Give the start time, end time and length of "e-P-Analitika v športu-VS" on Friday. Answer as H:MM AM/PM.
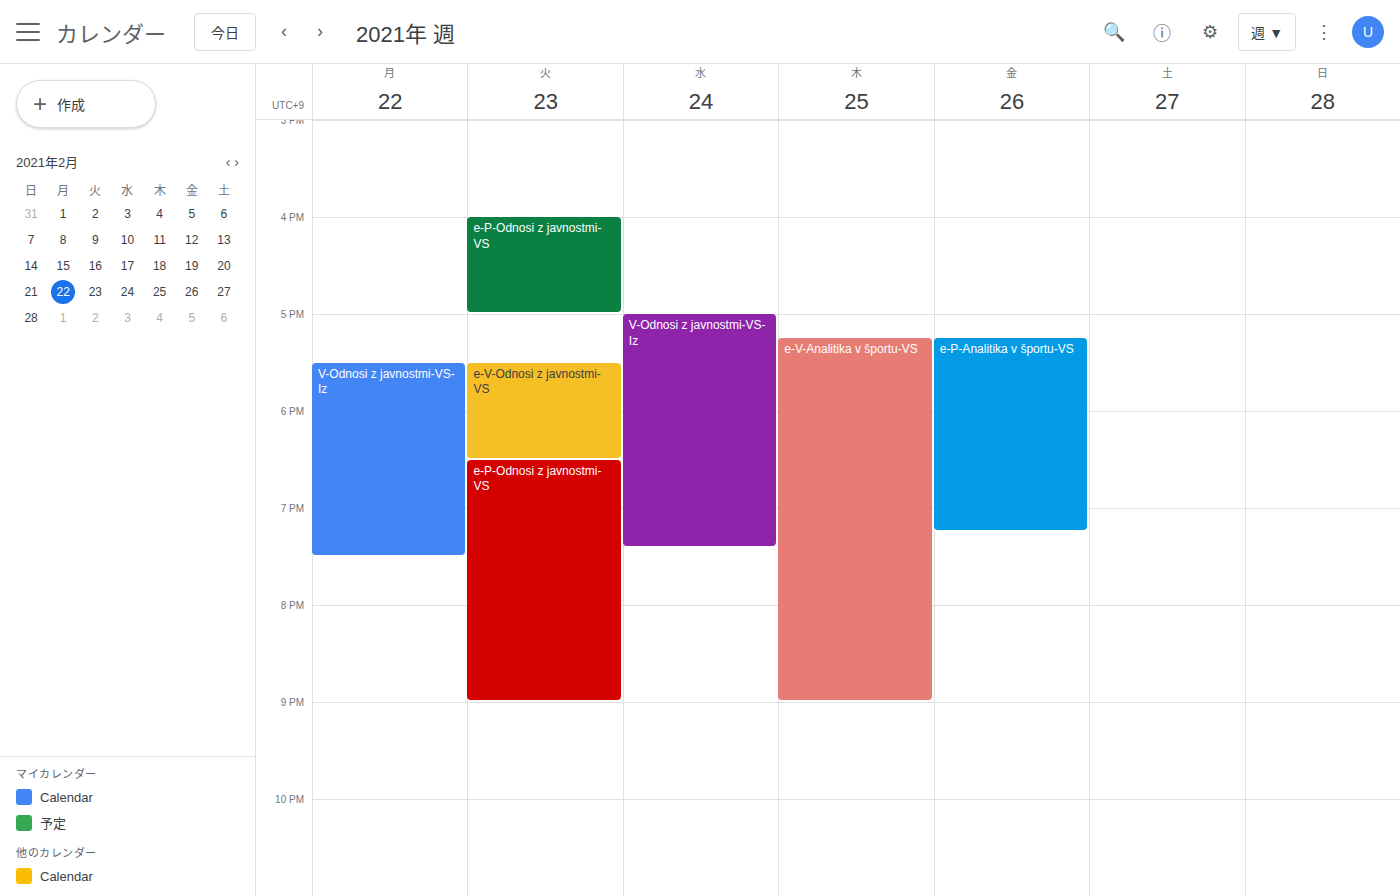
5:15 PM to 7:15 PM, 2 hours